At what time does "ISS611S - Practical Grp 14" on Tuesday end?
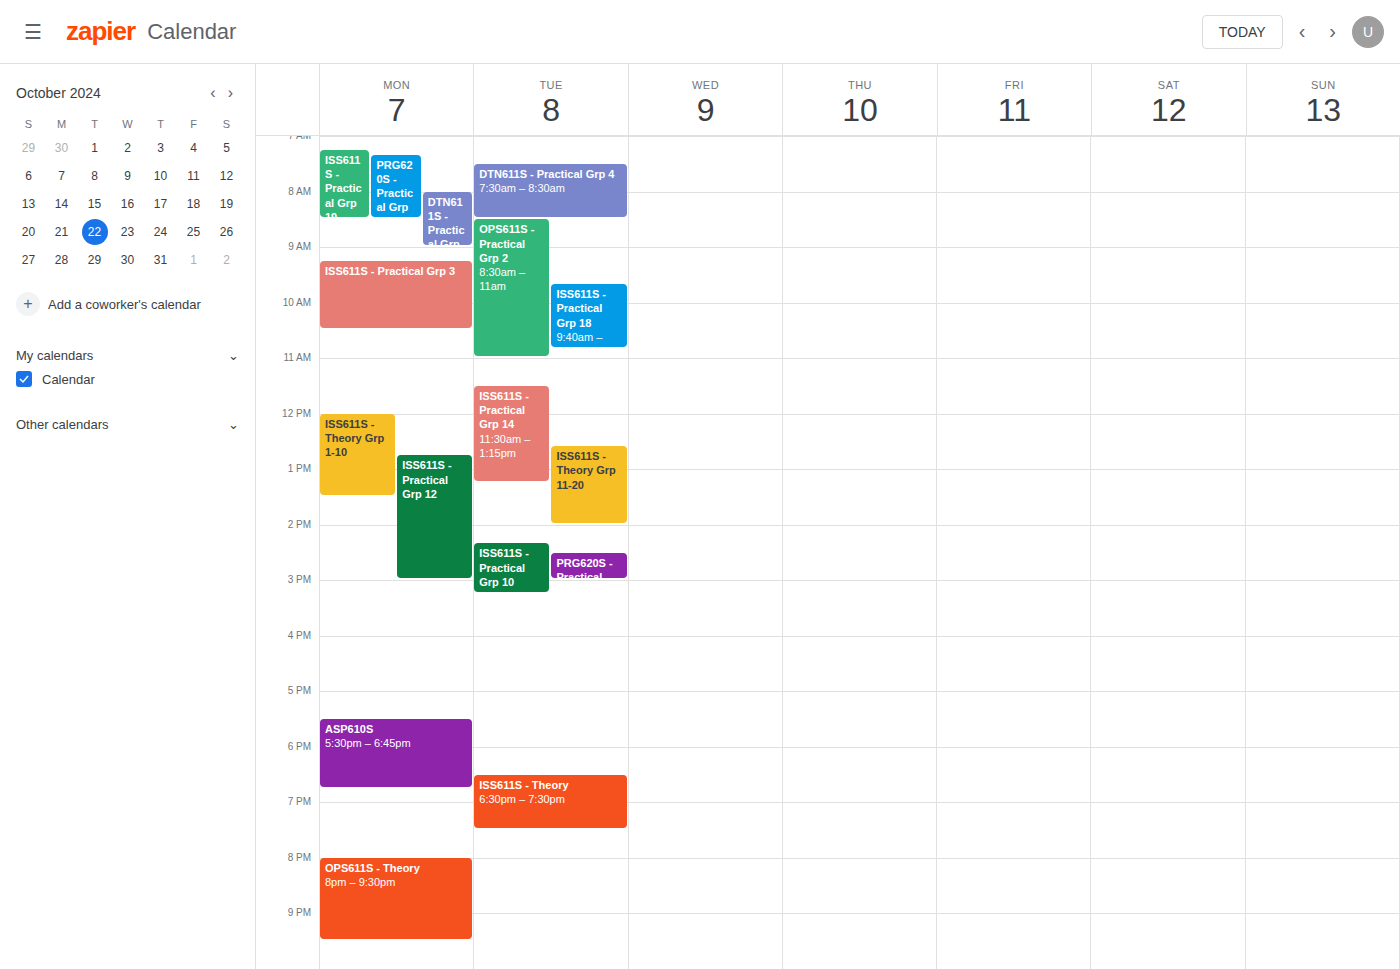
13:15